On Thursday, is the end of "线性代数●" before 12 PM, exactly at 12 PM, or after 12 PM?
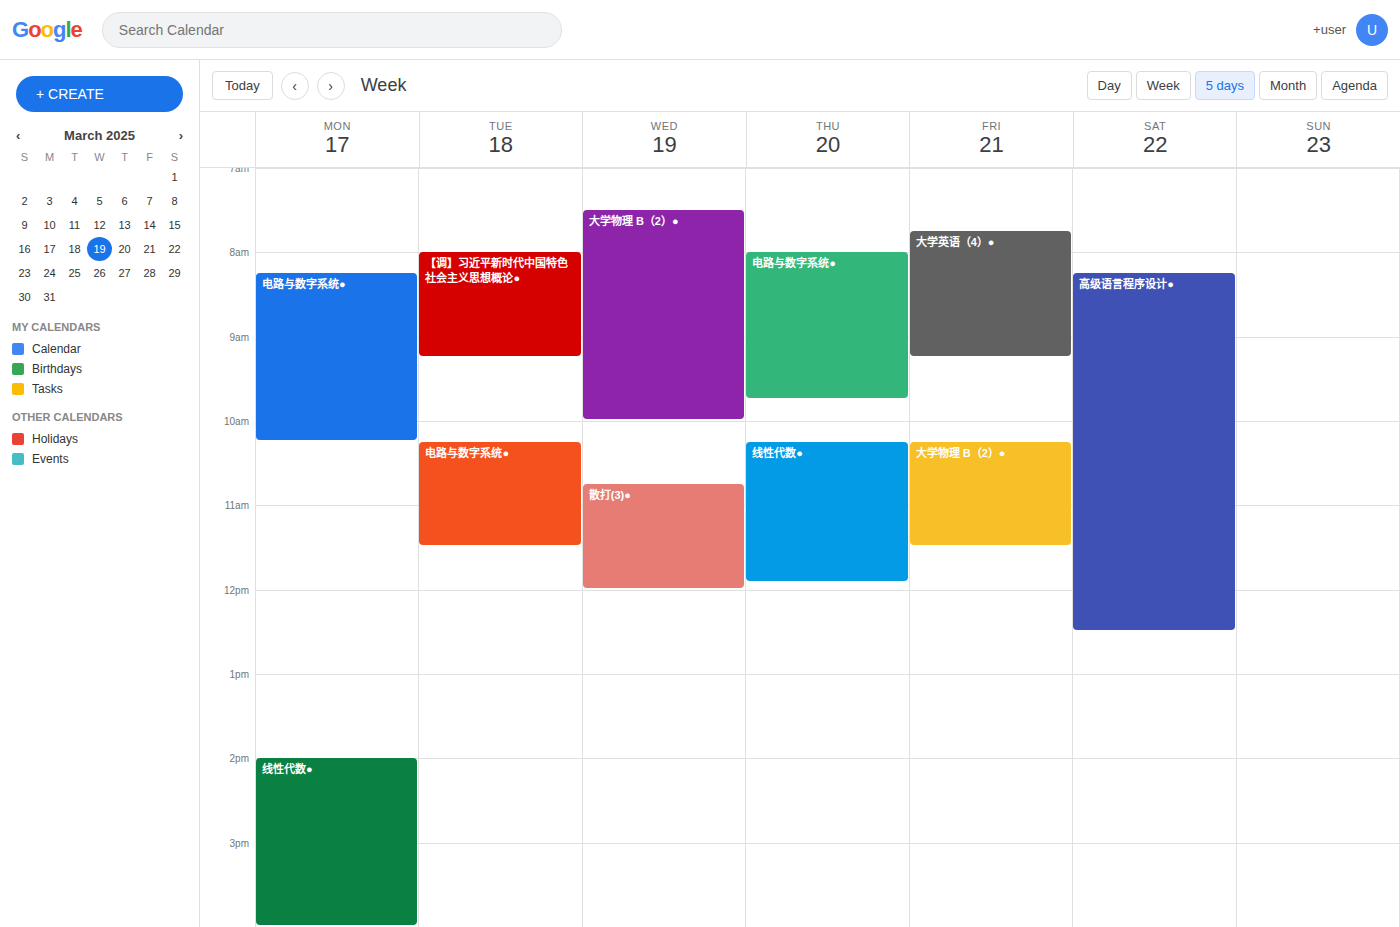
11:55 AM -- before 12 PM, 5 minutes above the 12 PM line.